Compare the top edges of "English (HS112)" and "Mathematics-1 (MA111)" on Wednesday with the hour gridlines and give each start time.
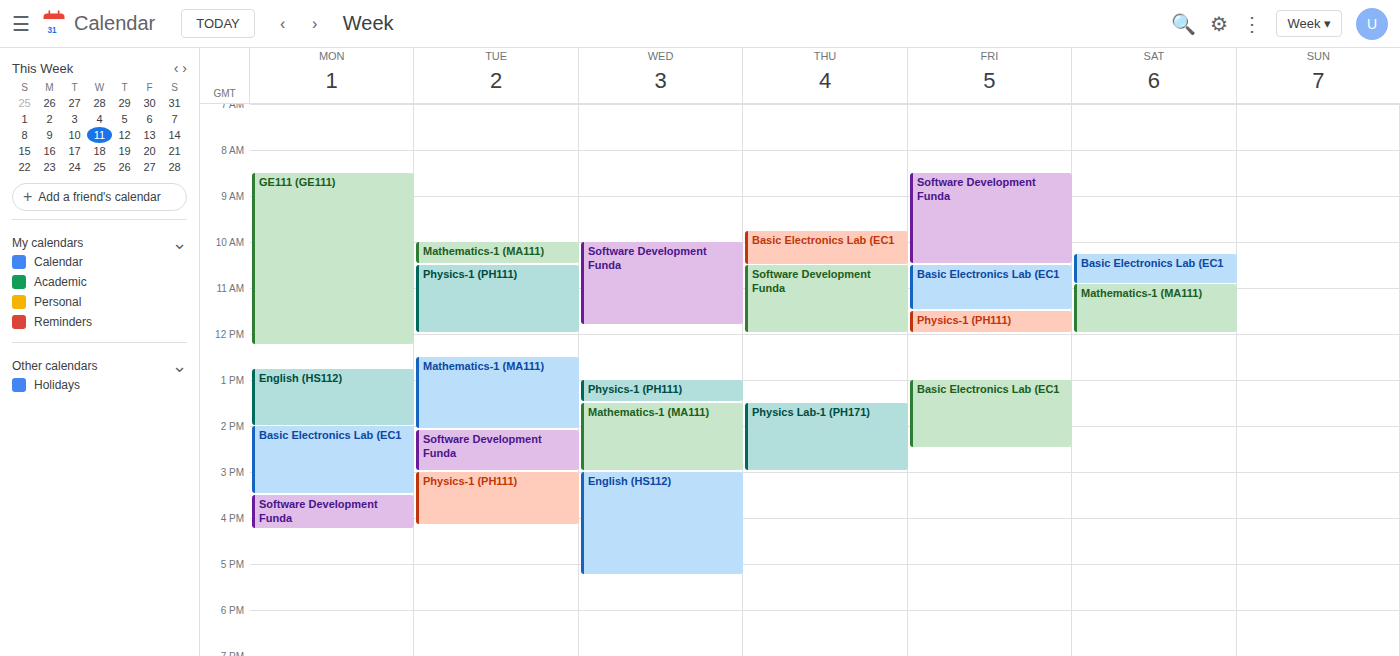
"English (HS112)": 3:00 PM, exactly on the 3 PM line. "Mathematics-1 (MA111)": 1:30 PM, halfway between the 1 PM and 2 PM lines.